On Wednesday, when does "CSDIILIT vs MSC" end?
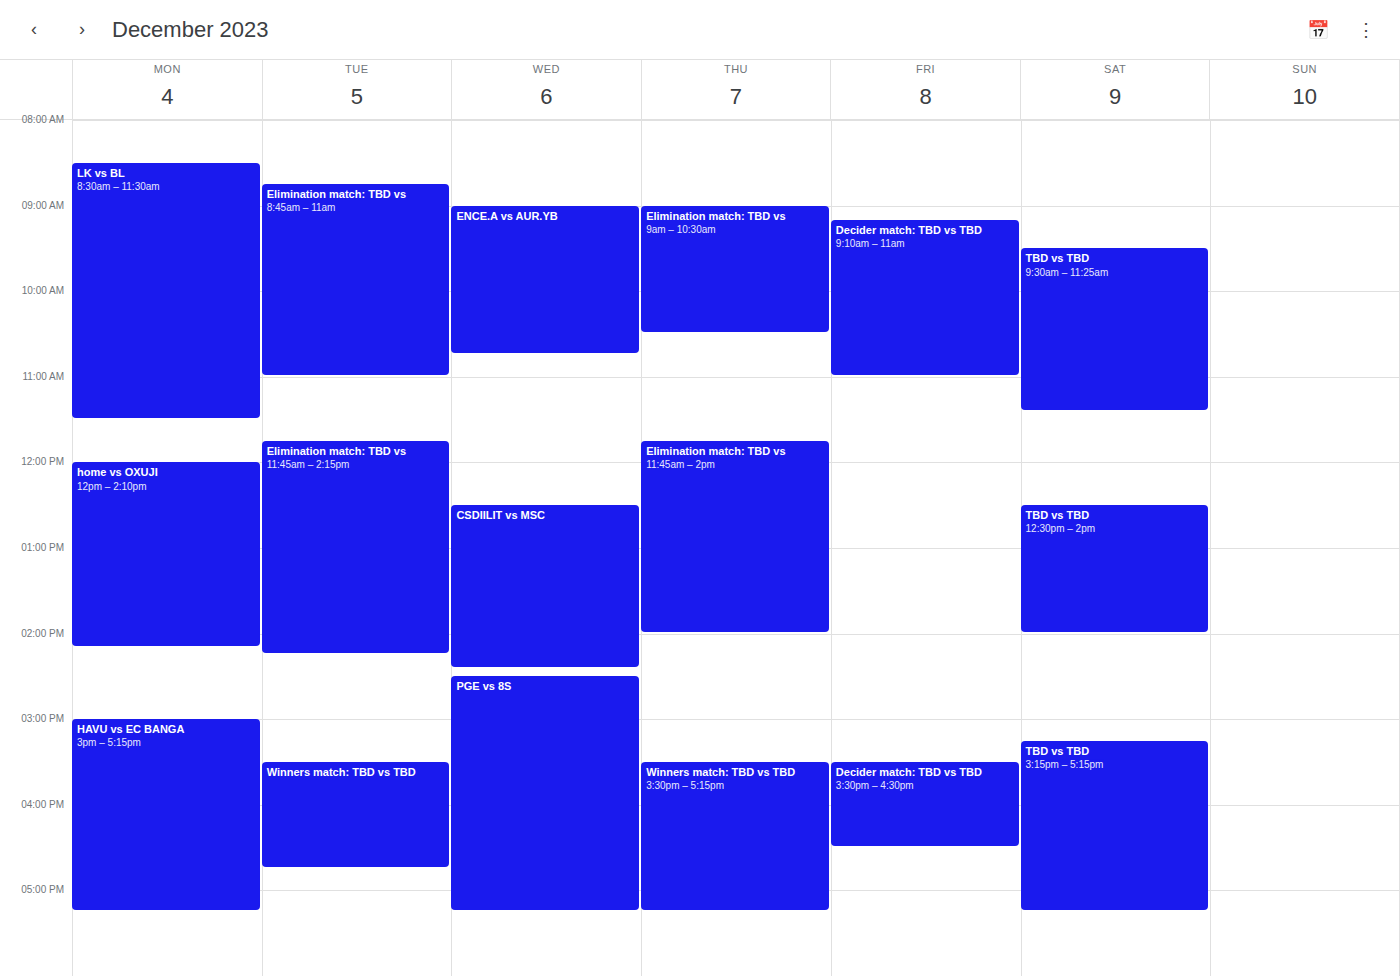
2:25 PM